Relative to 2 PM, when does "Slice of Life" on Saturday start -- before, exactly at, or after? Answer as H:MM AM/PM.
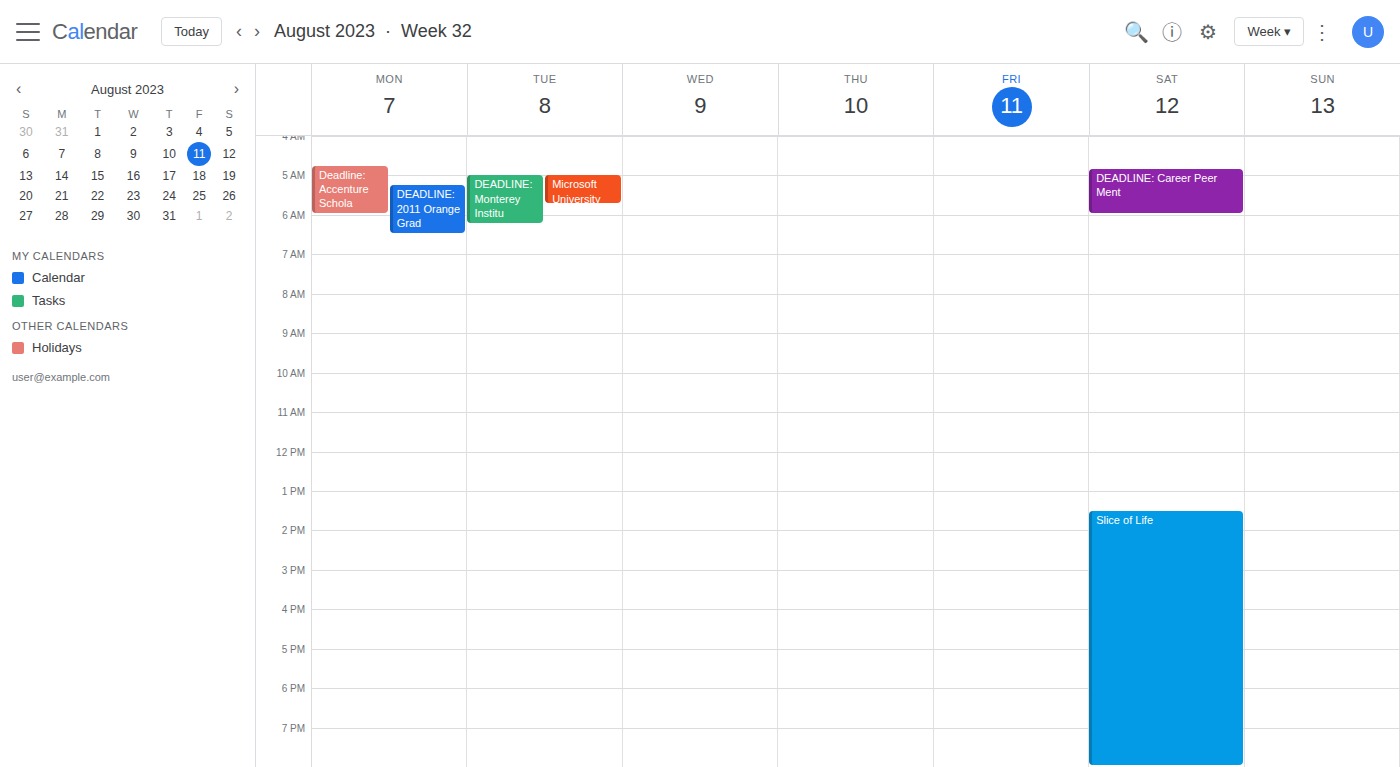
1:30 PM -- before 2 PM, 30 minutes above the 2 PM line.